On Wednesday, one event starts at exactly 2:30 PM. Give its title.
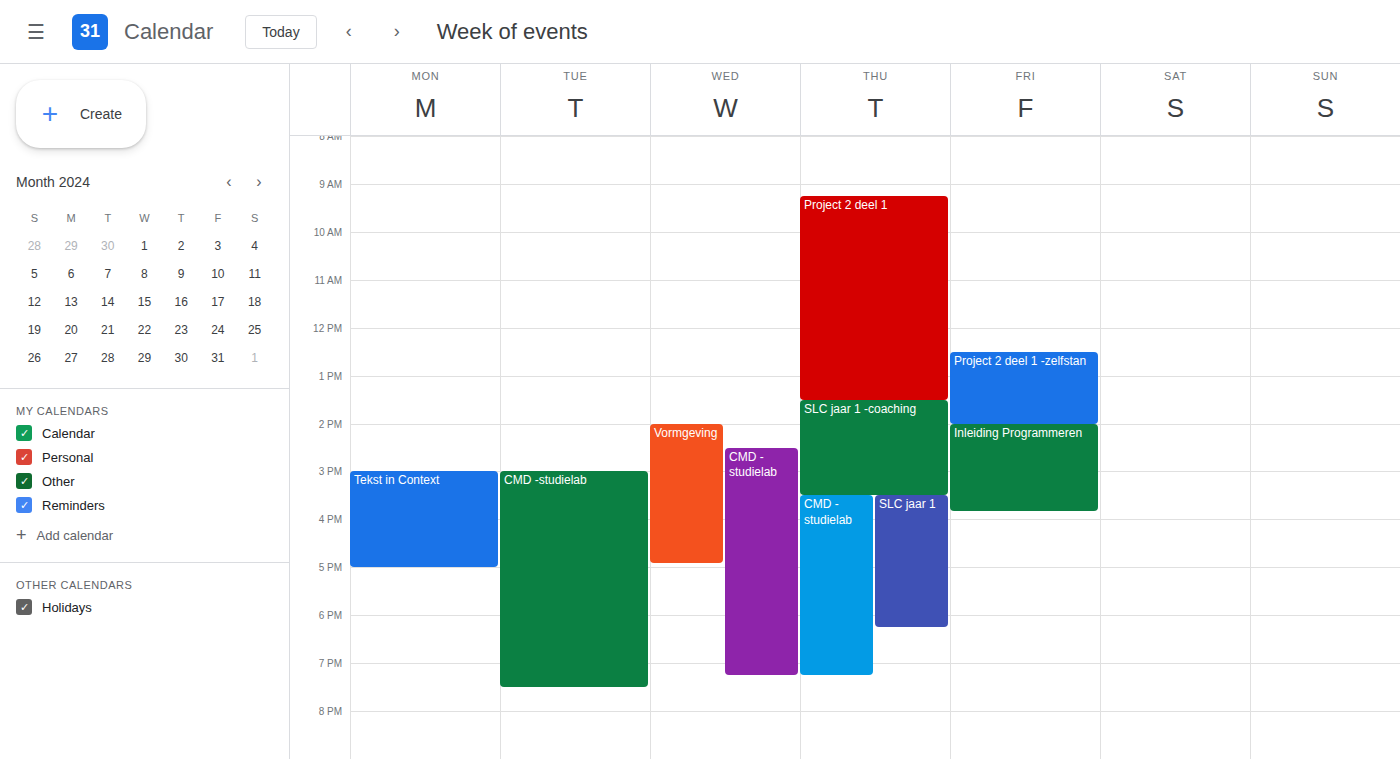
"CMD -studielab"